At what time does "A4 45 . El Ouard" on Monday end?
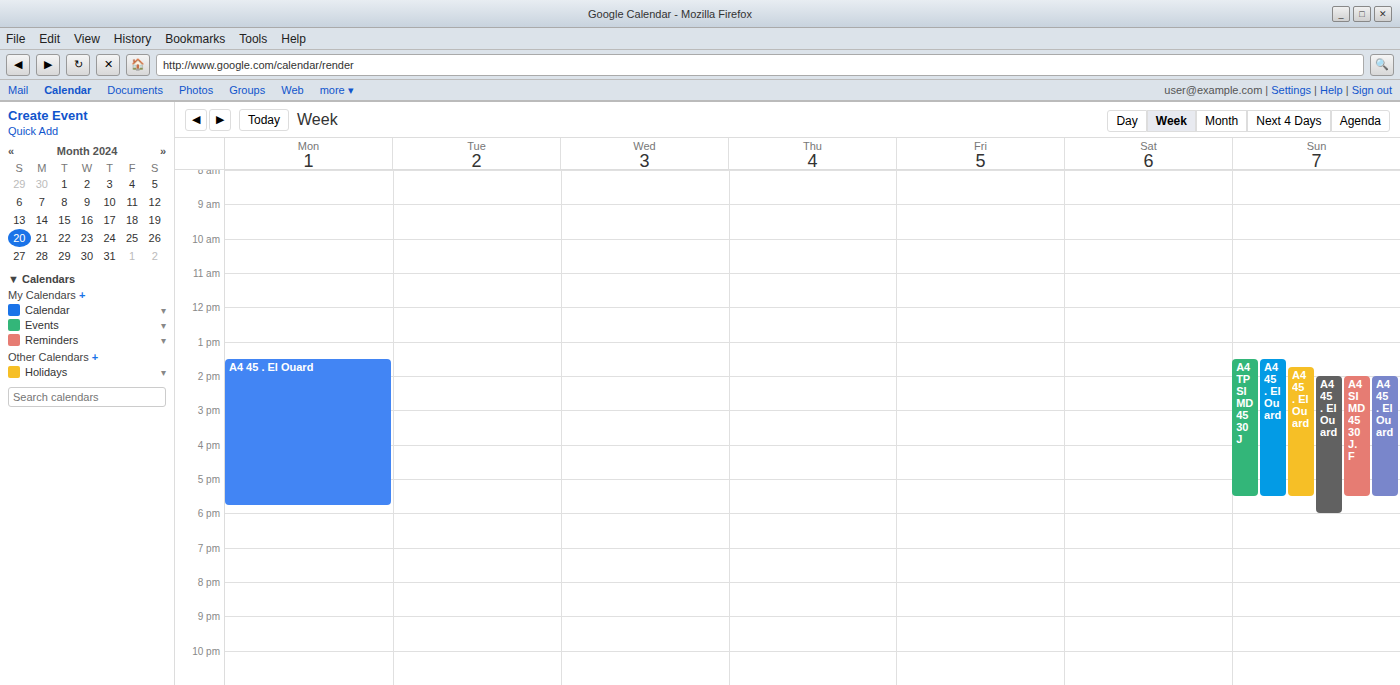
17:45